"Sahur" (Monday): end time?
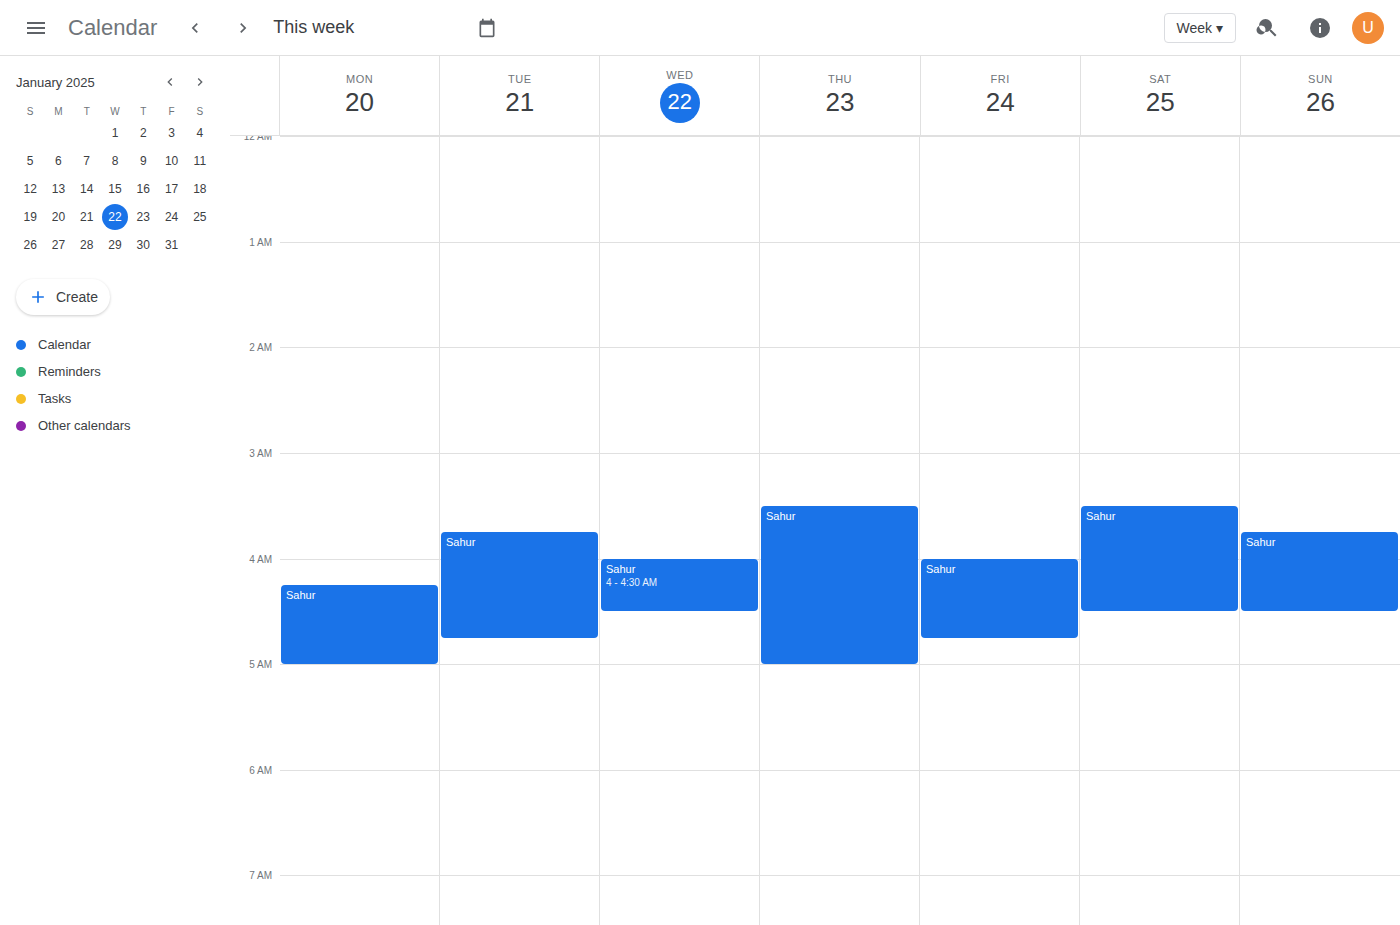
5:00 AM